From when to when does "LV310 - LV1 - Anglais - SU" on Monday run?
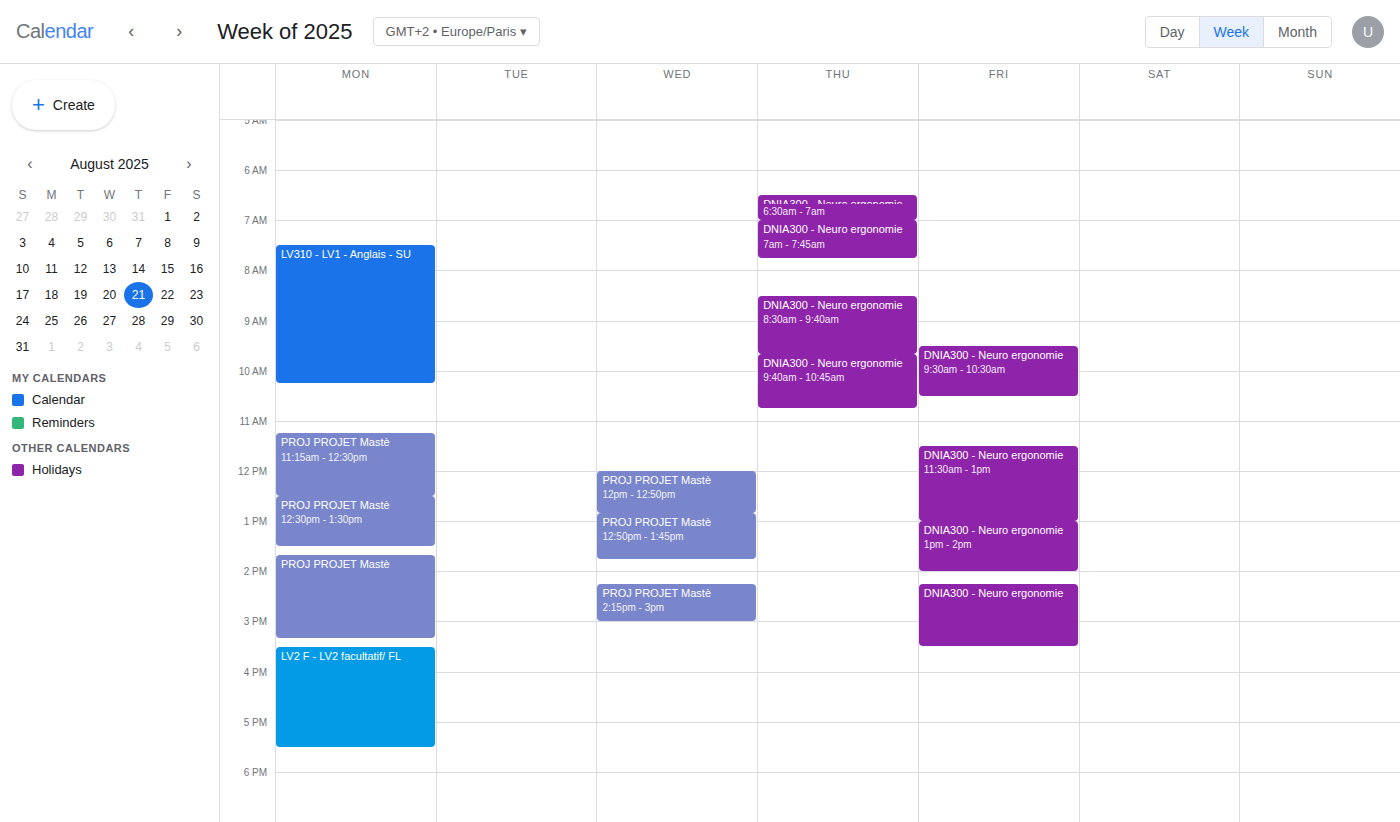
7:30 AM to 10:15 AM